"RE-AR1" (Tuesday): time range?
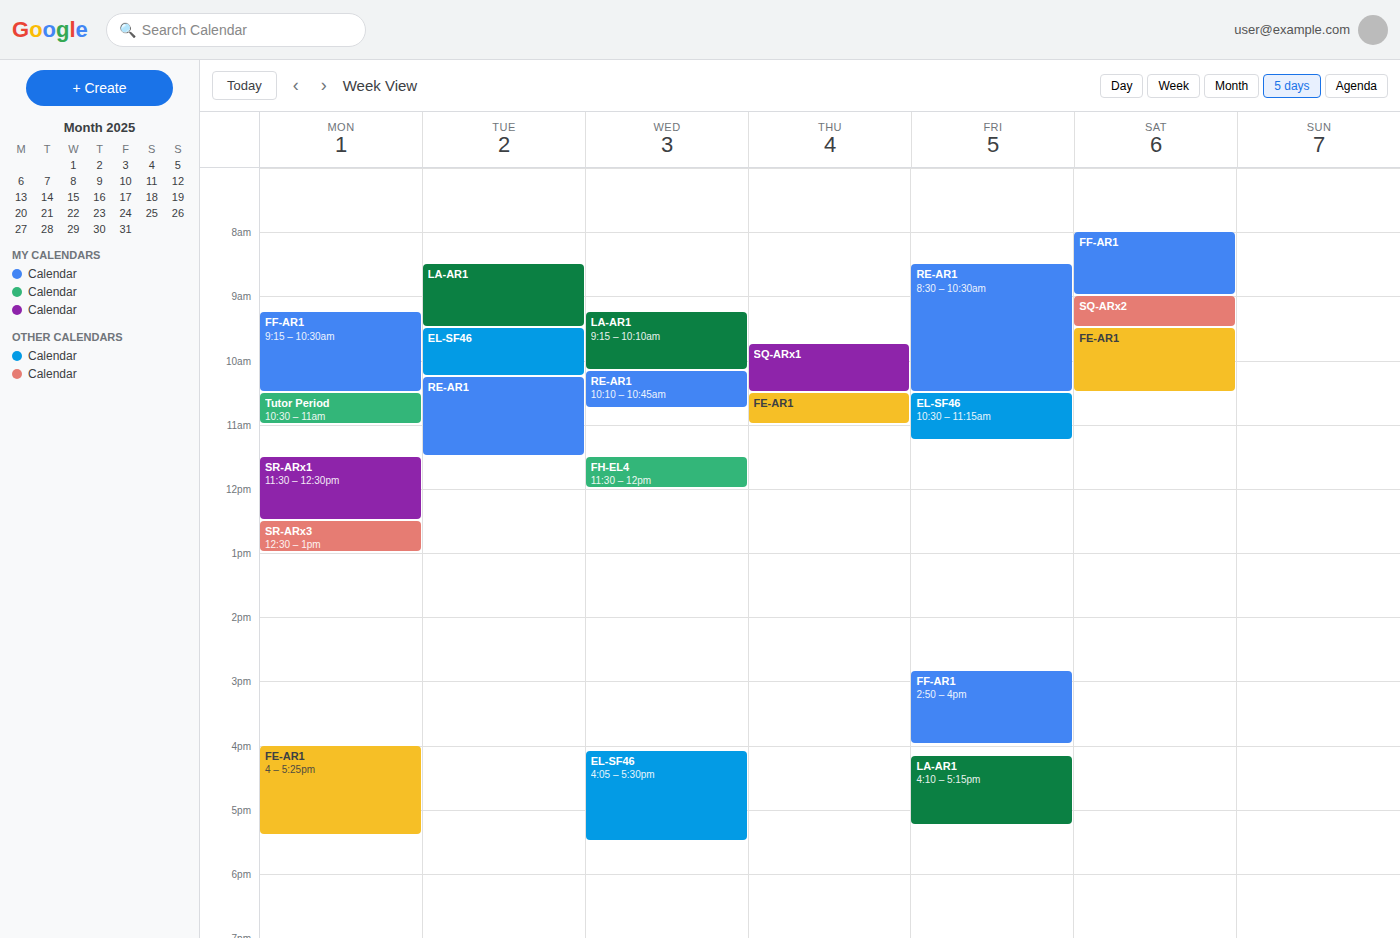
10:15 AM to 11:30 AM